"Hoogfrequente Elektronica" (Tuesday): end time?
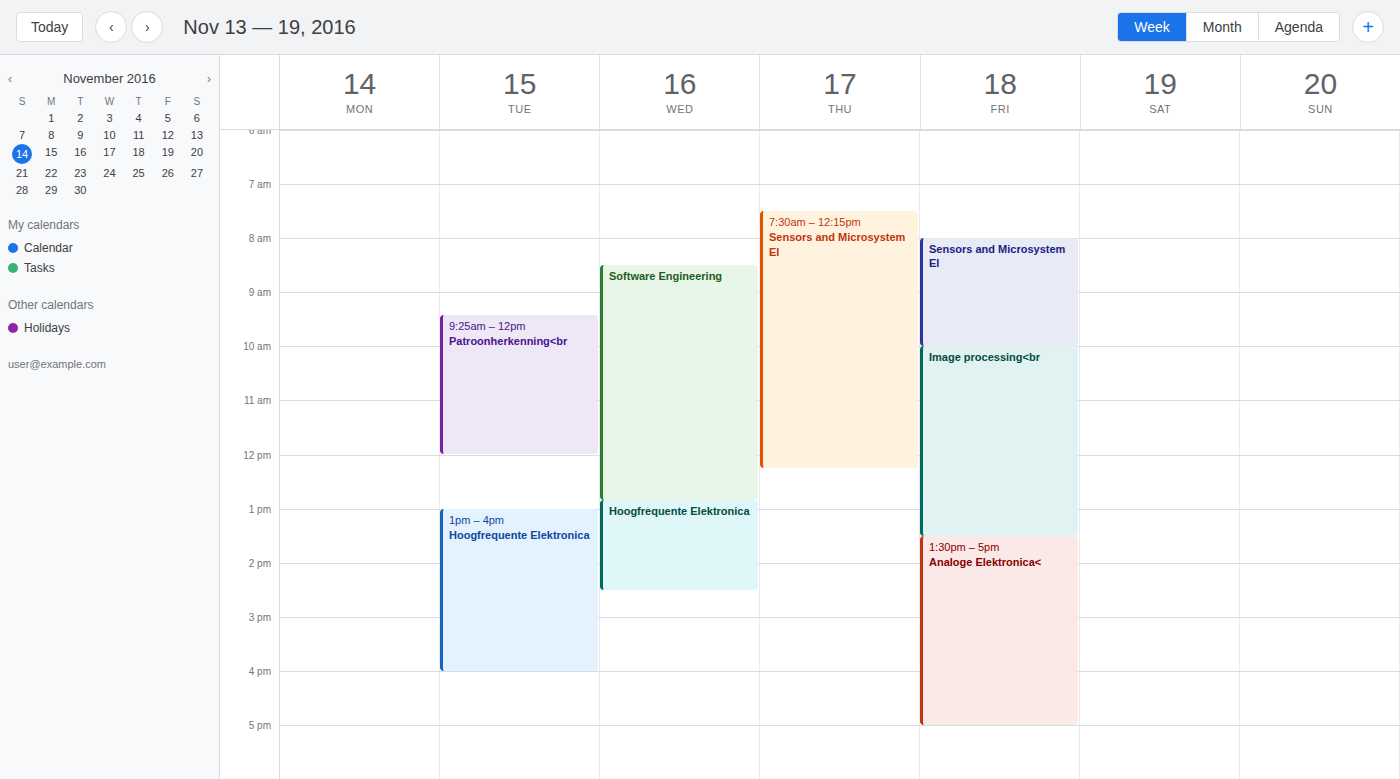
4:00 PM